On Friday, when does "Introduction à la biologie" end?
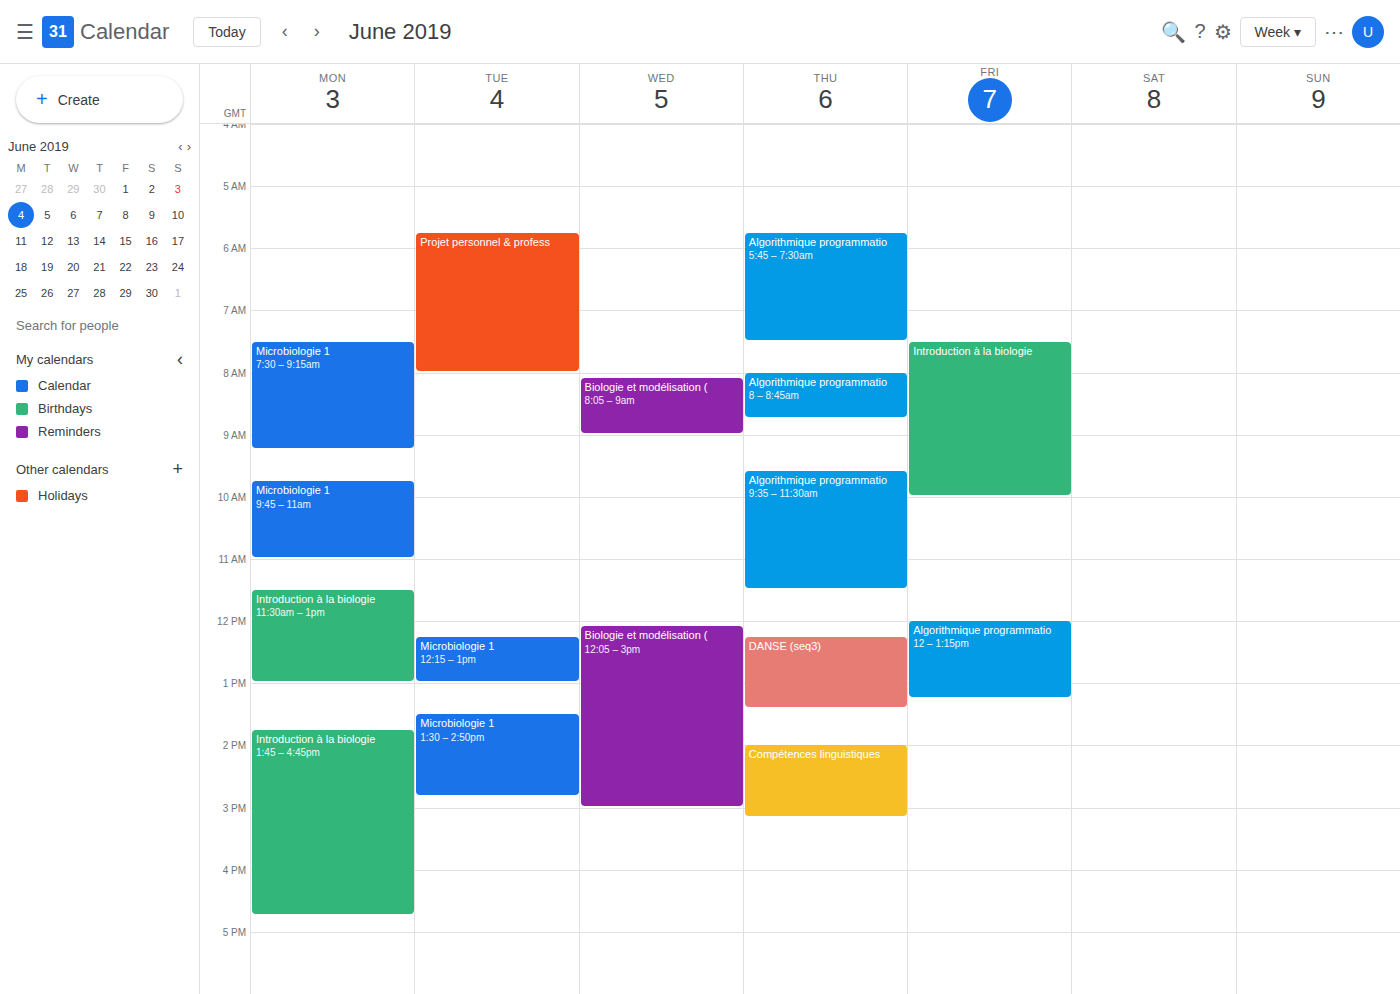
10:00 AM